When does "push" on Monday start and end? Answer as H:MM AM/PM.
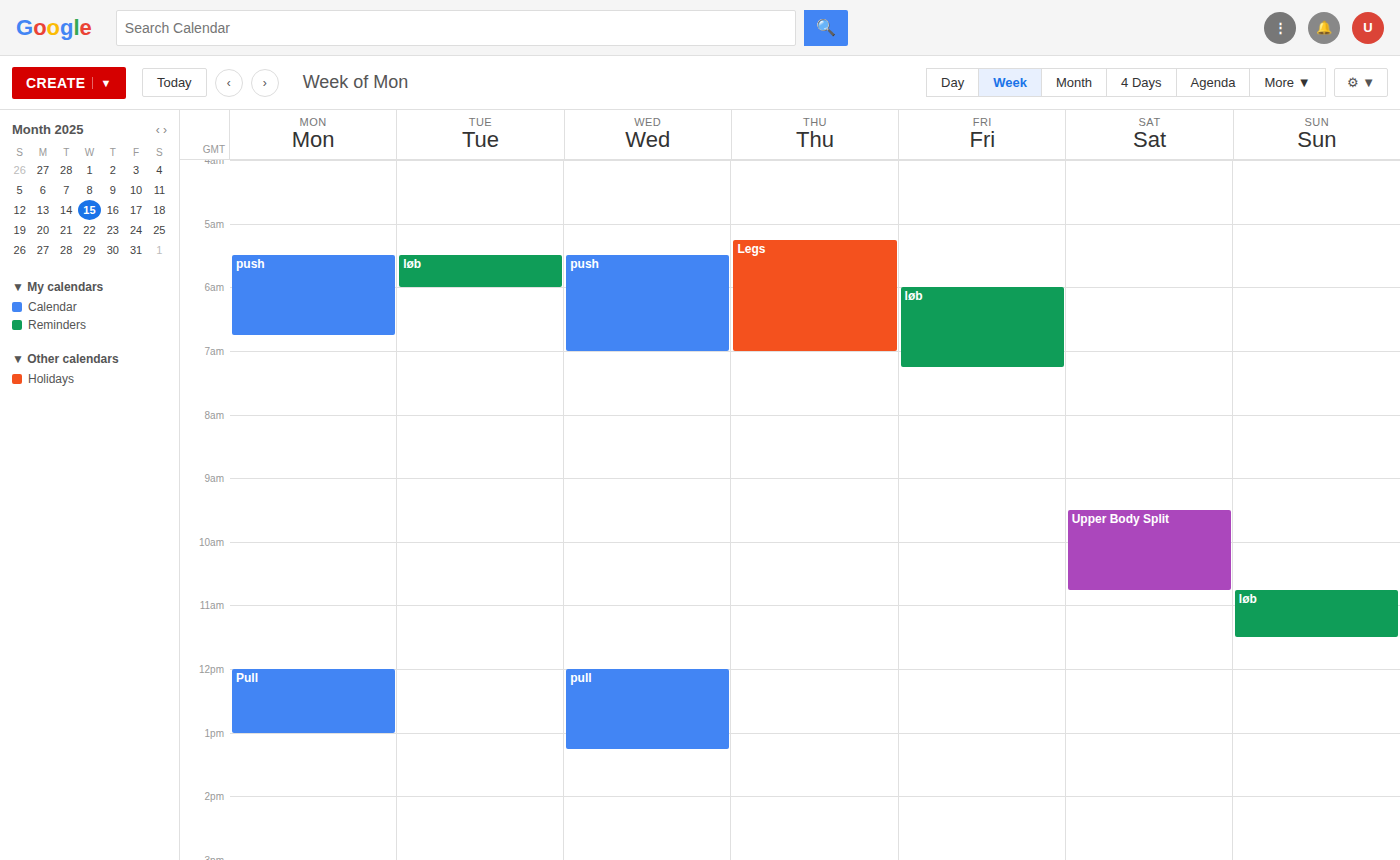
5:30 AM to 6:45 AM